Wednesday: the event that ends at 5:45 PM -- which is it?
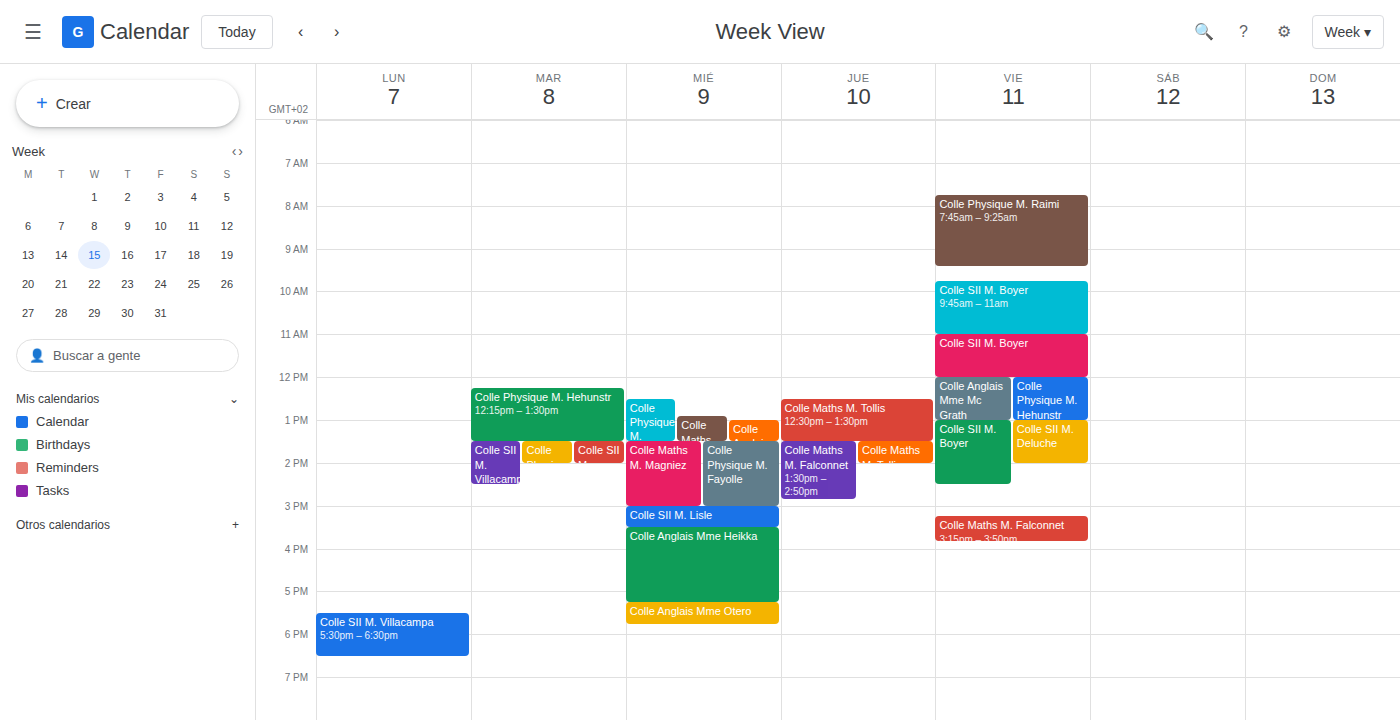
"Colle Anglais Mme Otero"